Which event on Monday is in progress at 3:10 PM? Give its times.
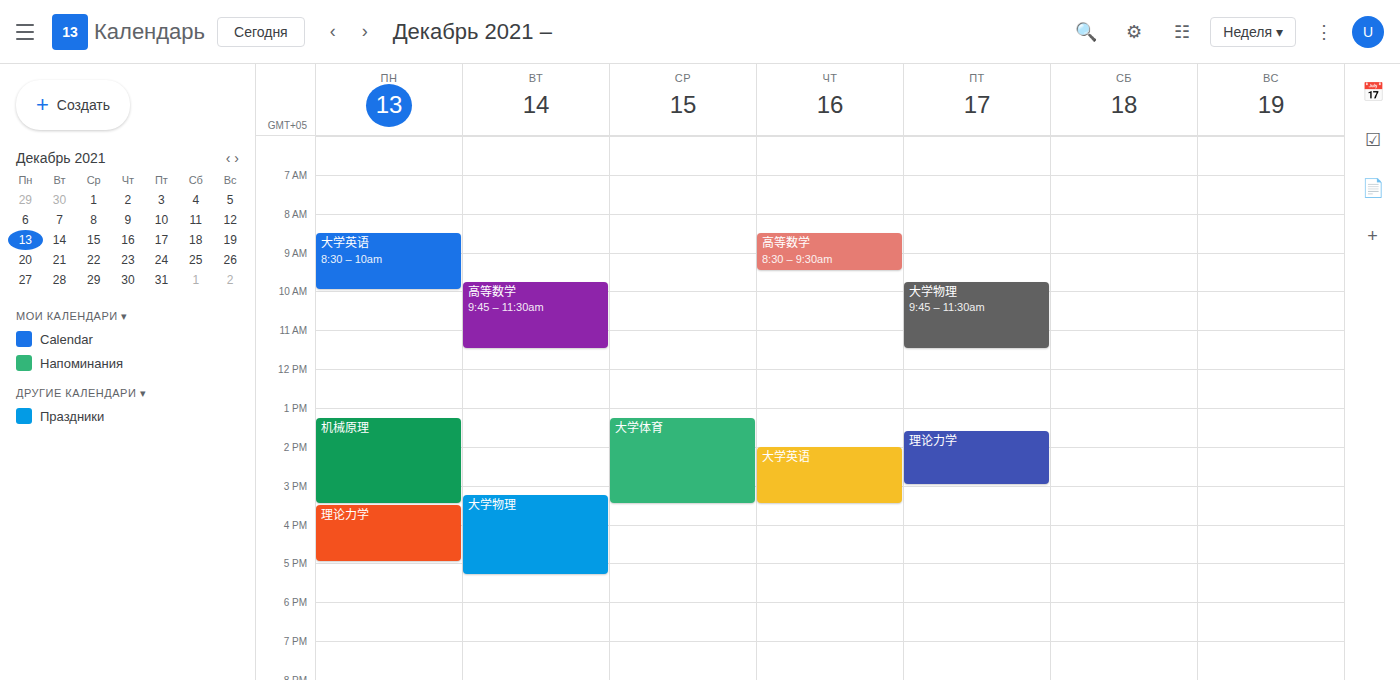
"机械原理", 1:15 PM to 3:30 PM